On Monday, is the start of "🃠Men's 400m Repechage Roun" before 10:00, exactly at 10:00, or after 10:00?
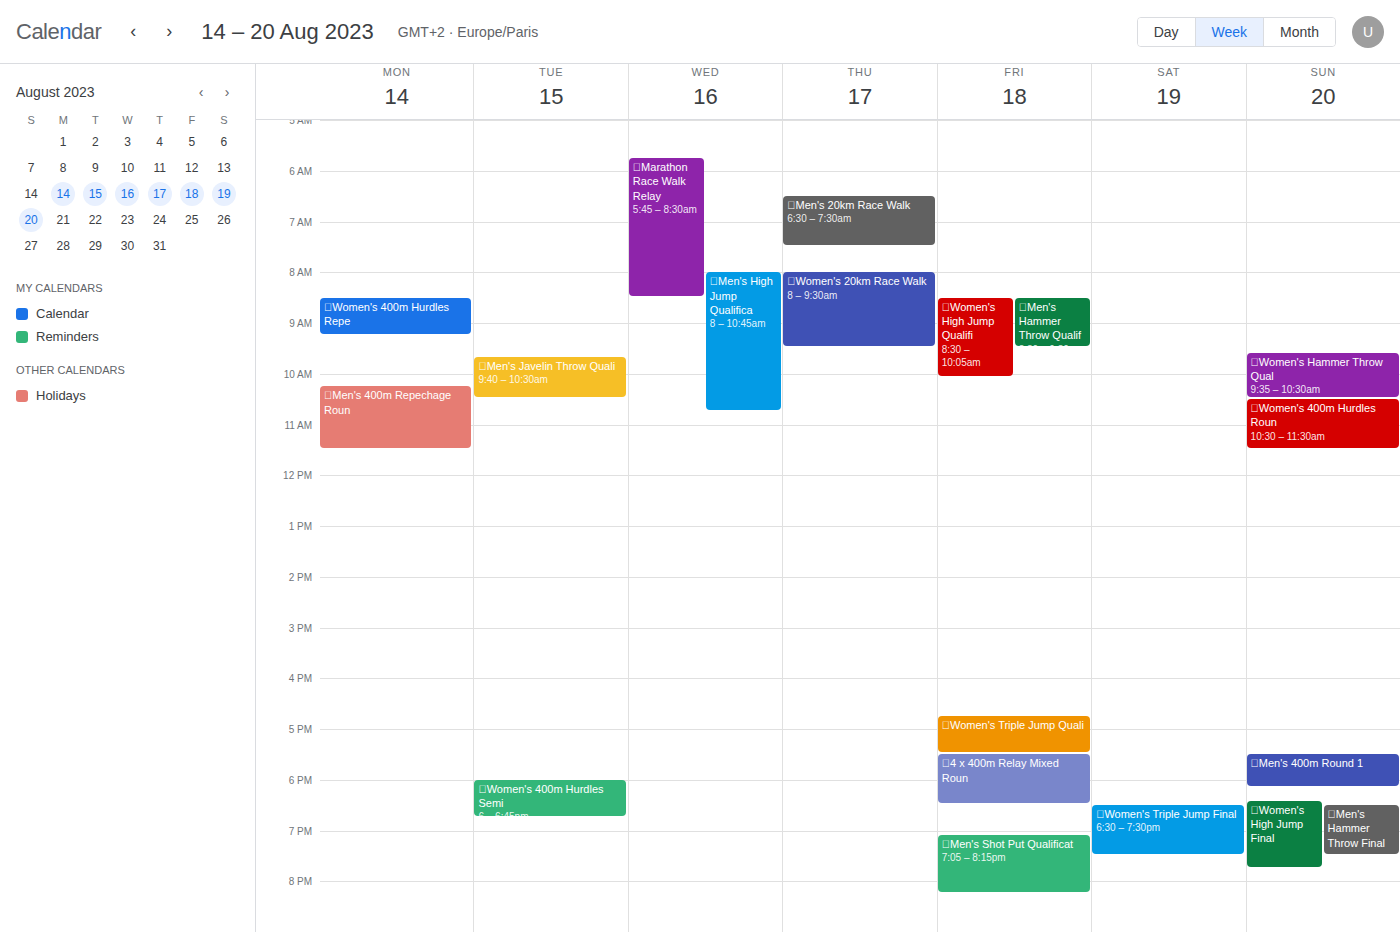
10:15 -- after 10:00, 15 minutes below the 10:00 line.